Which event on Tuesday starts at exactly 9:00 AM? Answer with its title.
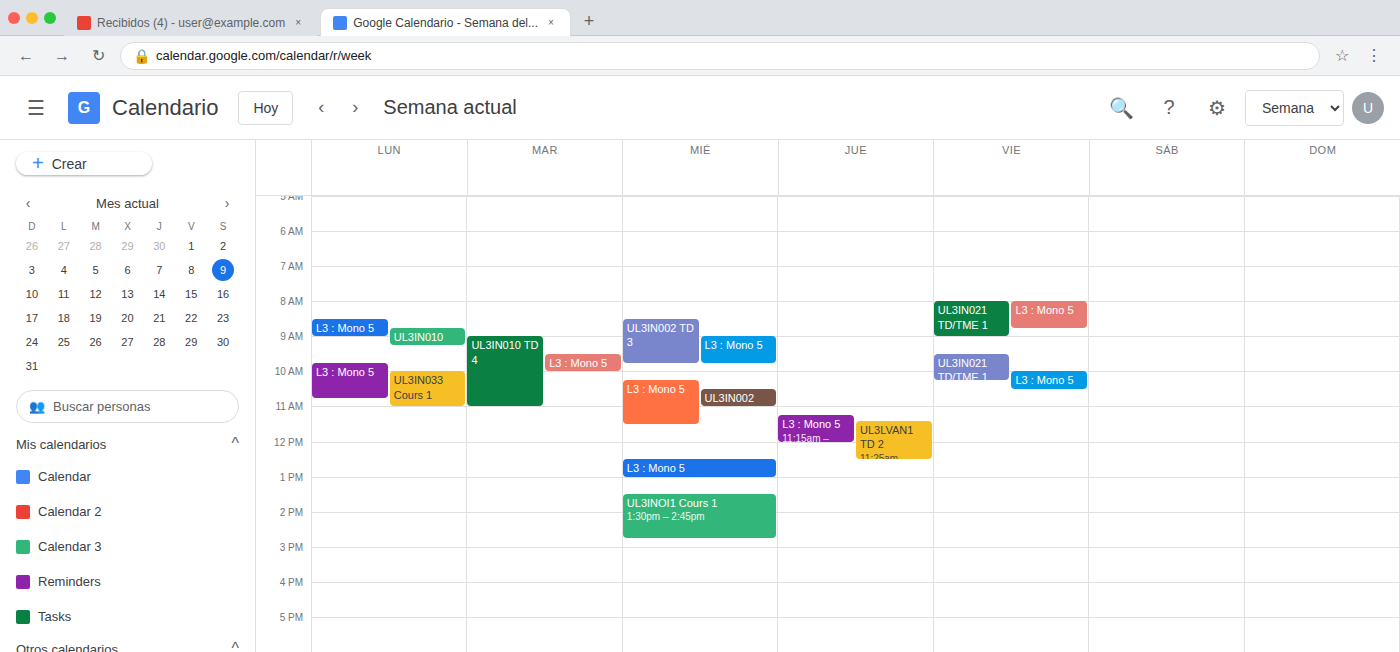
"UL3IN010 TD 4"